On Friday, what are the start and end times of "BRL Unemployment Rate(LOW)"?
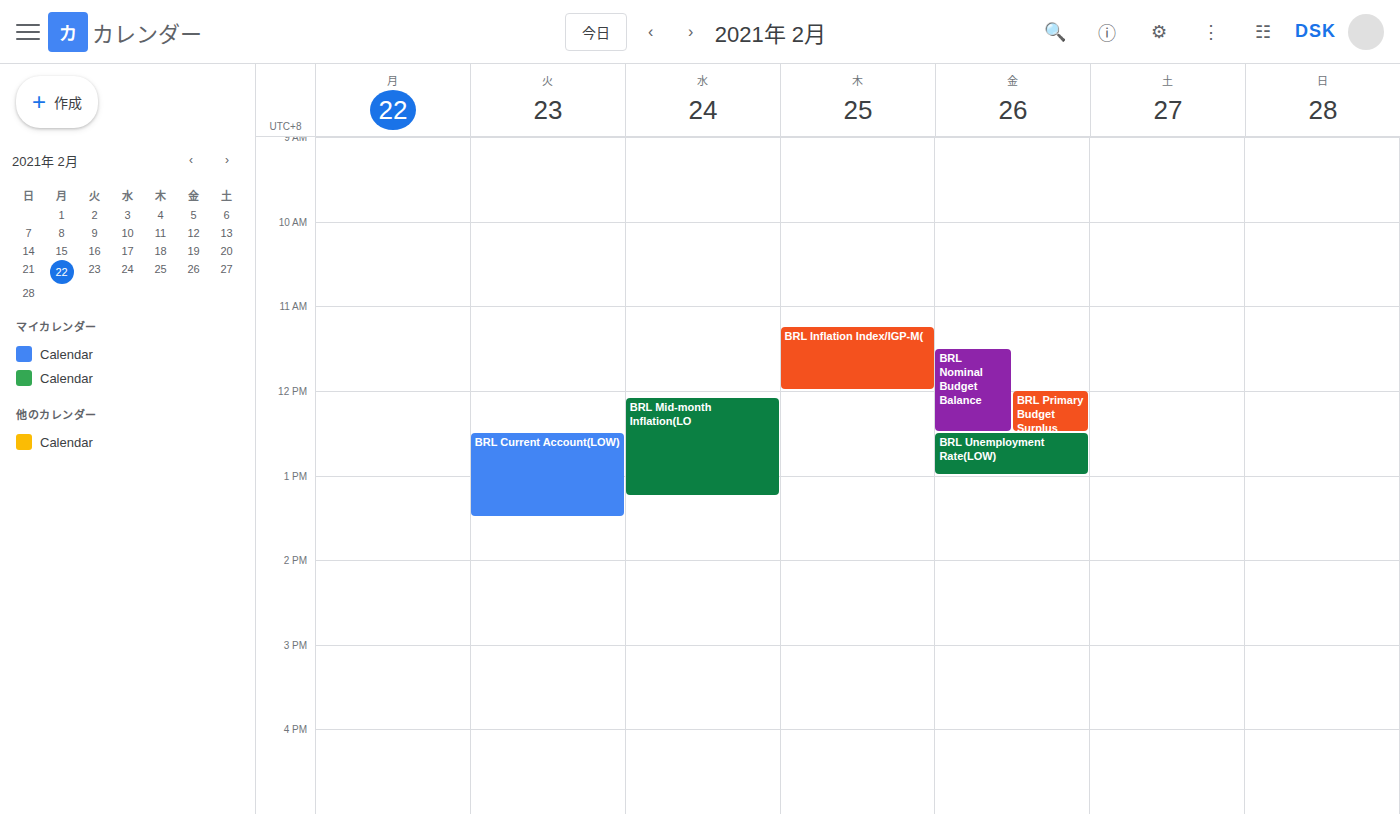
12:30 PM to 1:00 PM